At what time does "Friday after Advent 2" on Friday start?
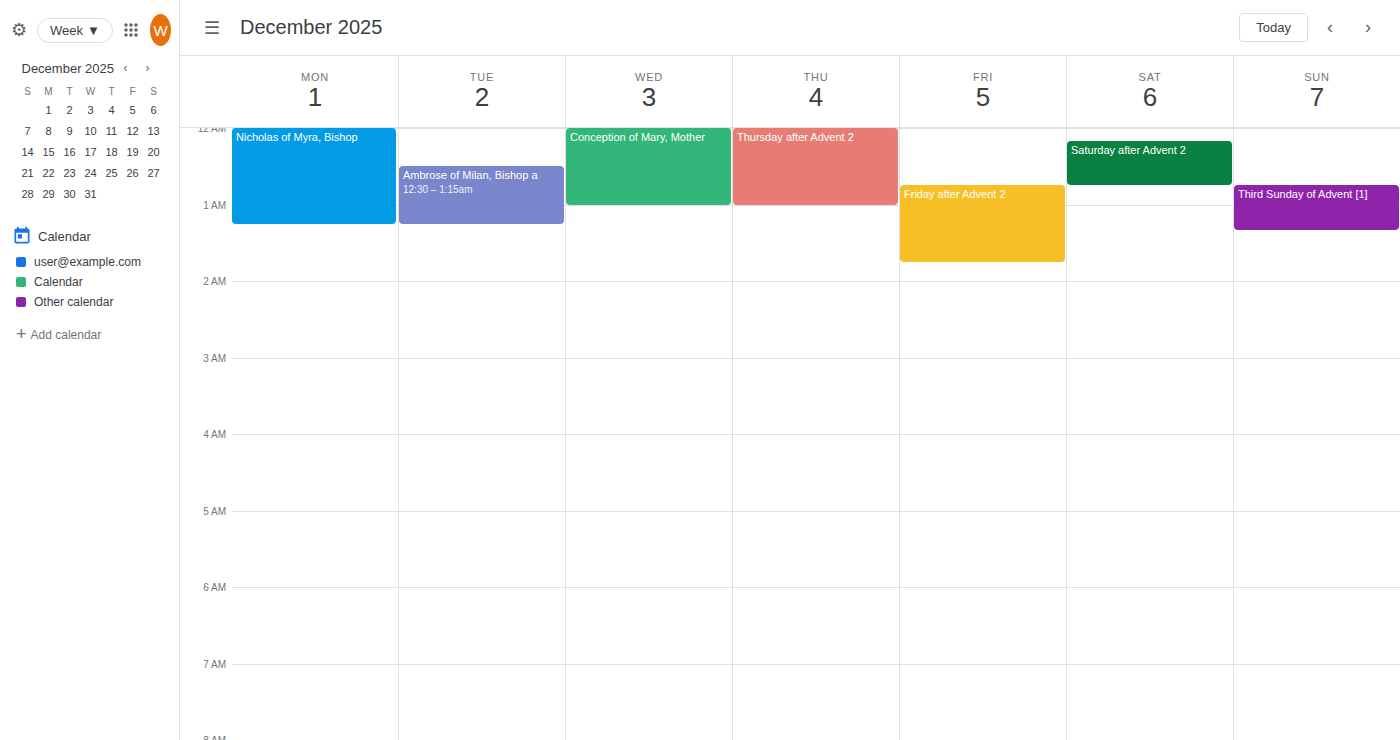
12:45 AM